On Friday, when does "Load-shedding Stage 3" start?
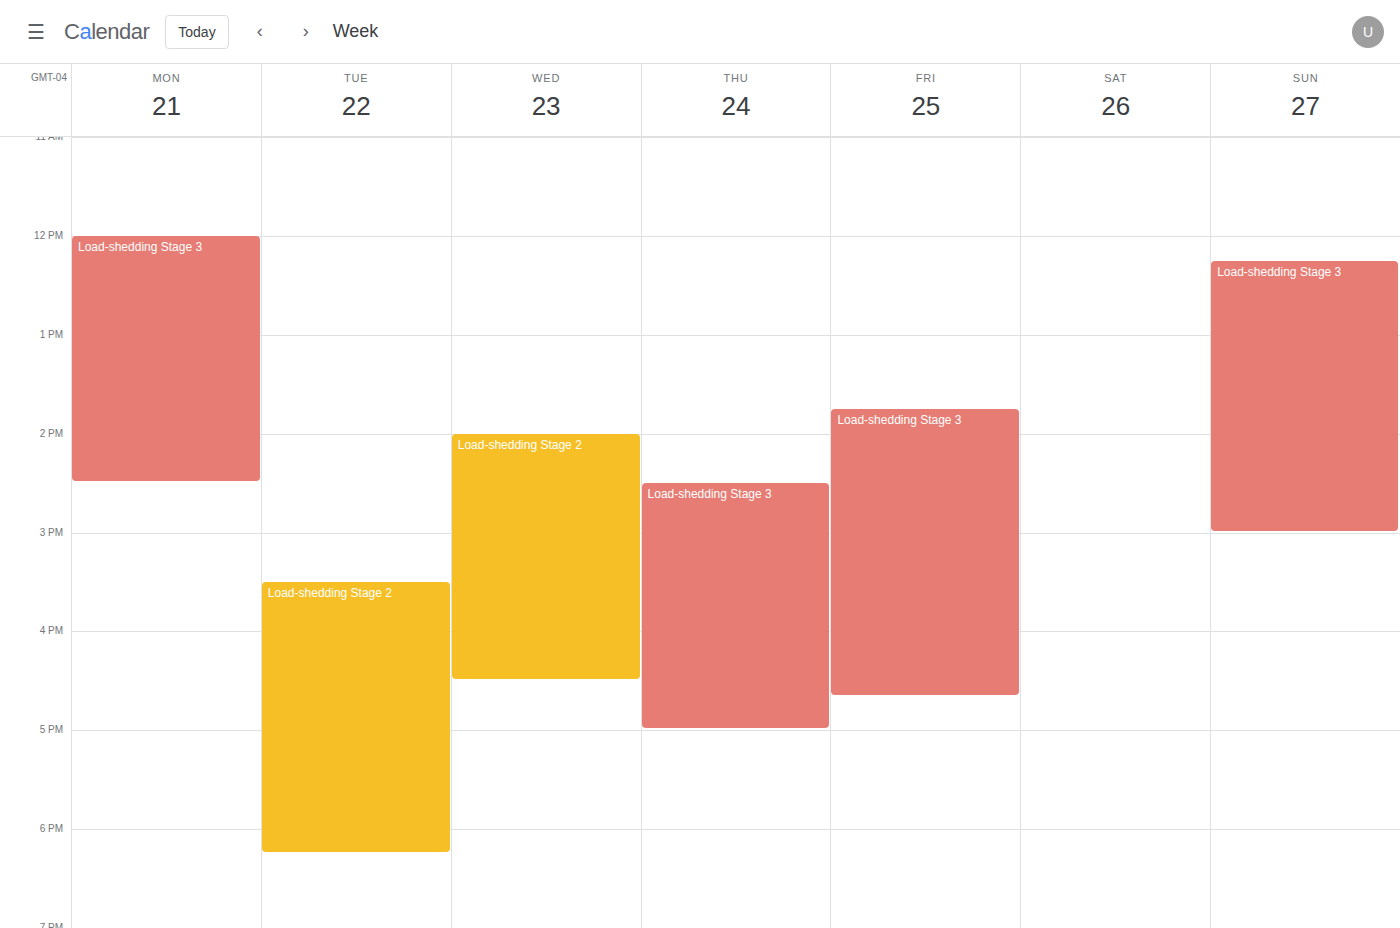
1:45 PM